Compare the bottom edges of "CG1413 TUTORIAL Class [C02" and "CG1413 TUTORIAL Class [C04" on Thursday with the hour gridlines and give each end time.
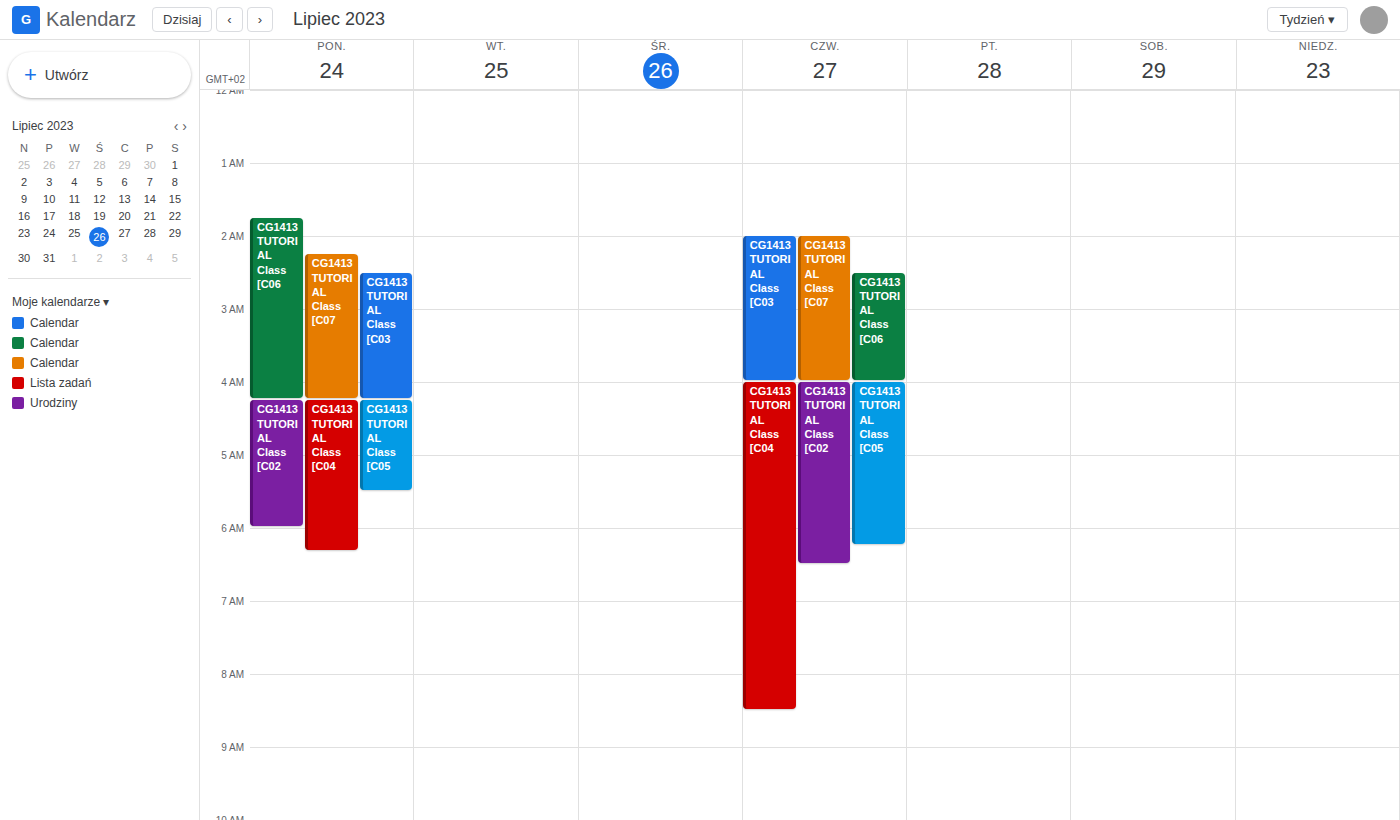
"CG1413 TUTORIAL Class [C02": 6:30 AM, halfway between the 6 AM and 7 AM lines. "CG1413 TUTORIAL Class [C04": 8:30 AM, halfway between the 8 AM and 9 AM lines.